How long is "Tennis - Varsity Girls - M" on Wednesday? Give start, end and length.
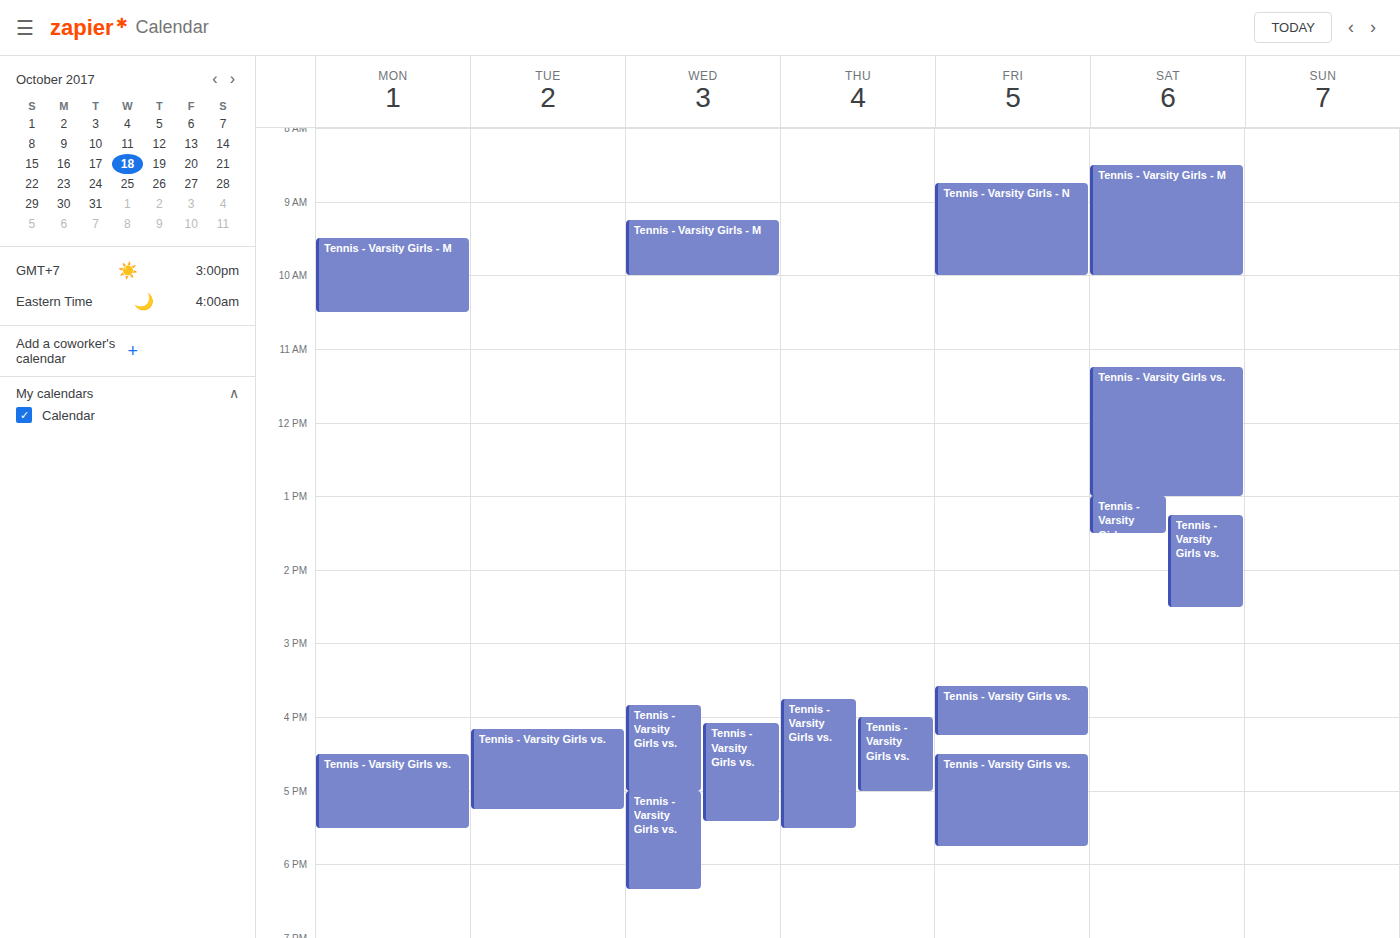
9:15 AM to 10:00 AM, 45 minutes